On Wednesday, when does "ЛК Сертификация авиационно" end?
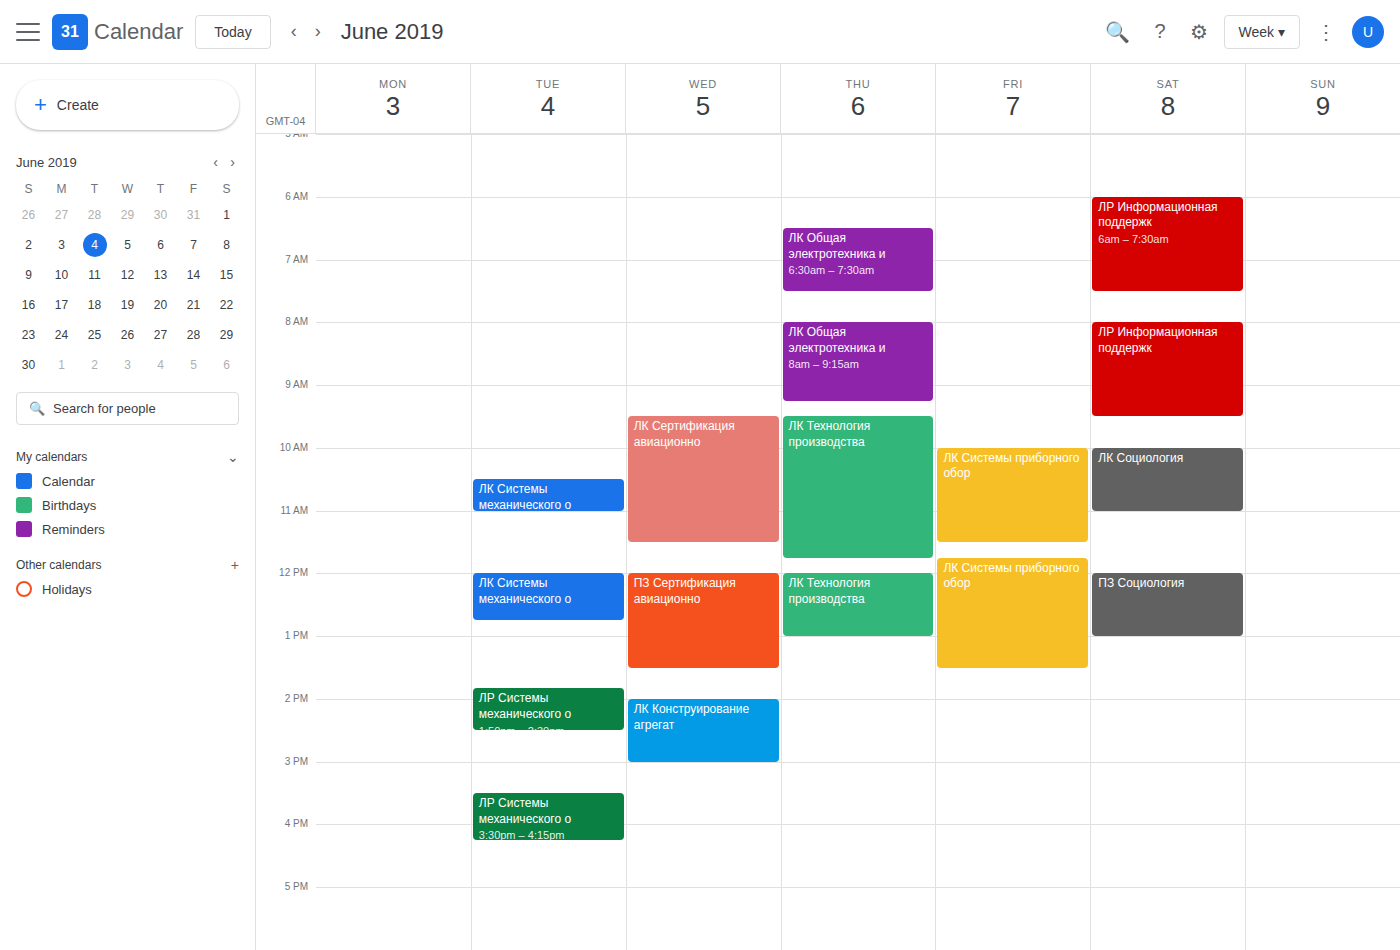
11:30 AM